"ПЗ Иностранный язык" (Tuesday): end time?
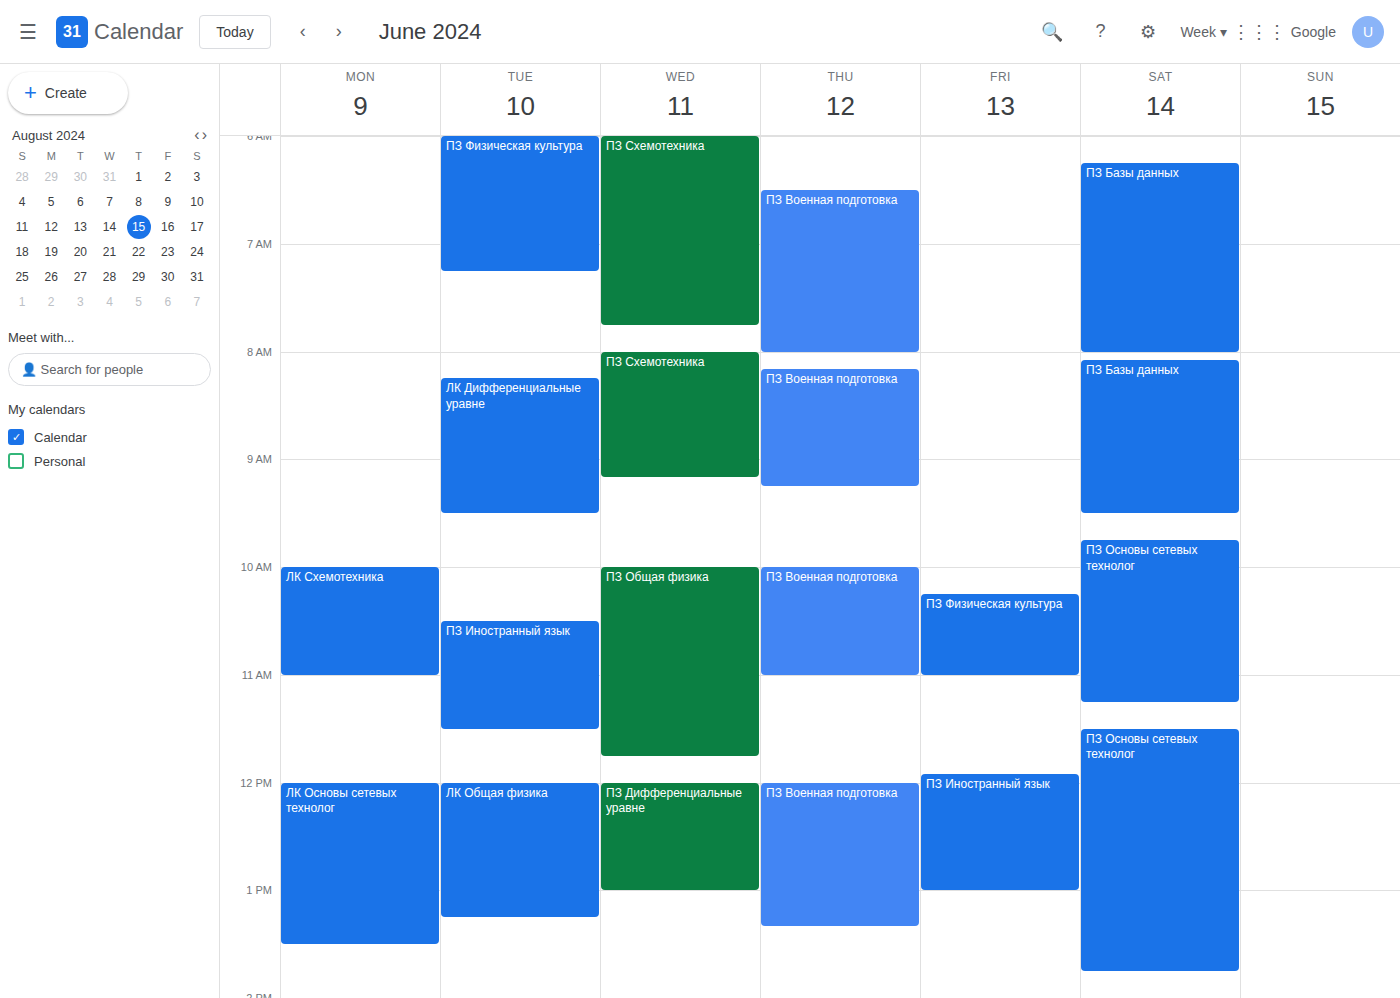
11:30 AM